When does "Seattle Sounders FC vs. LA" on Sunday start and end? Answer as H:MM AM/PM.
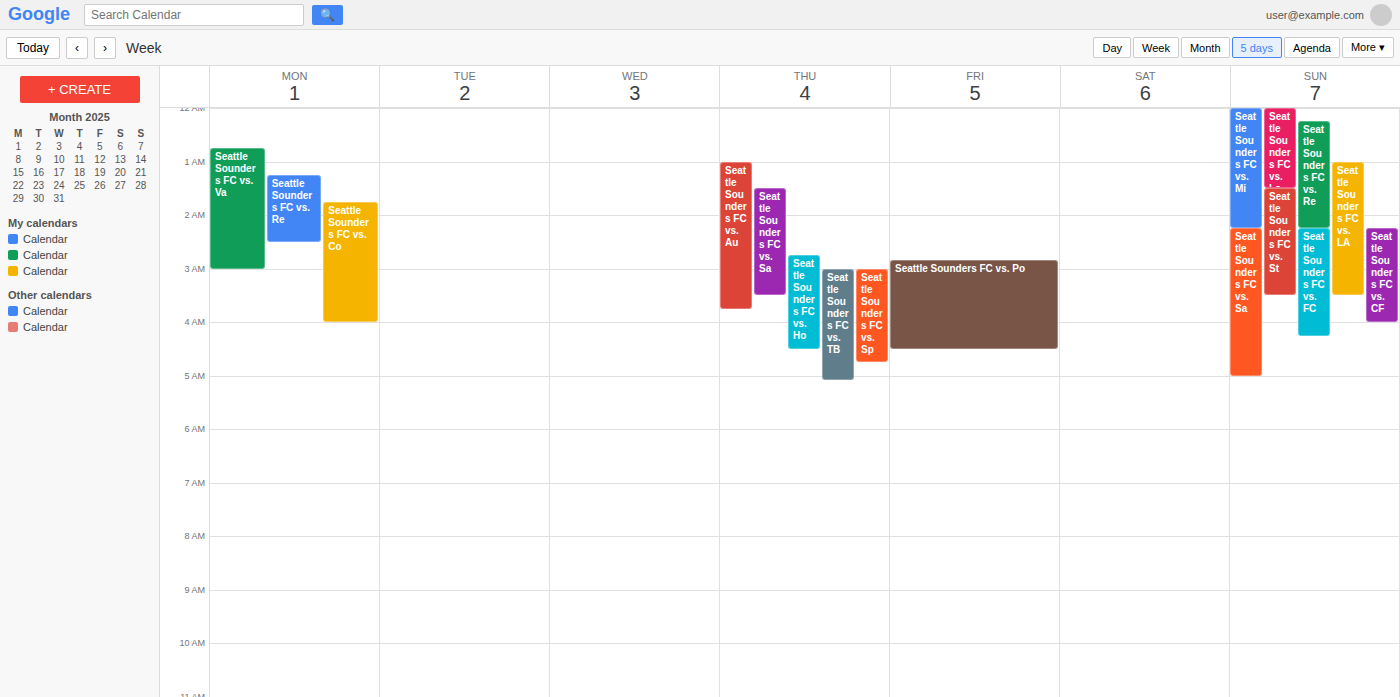
1:00 AM to 3:30 AM